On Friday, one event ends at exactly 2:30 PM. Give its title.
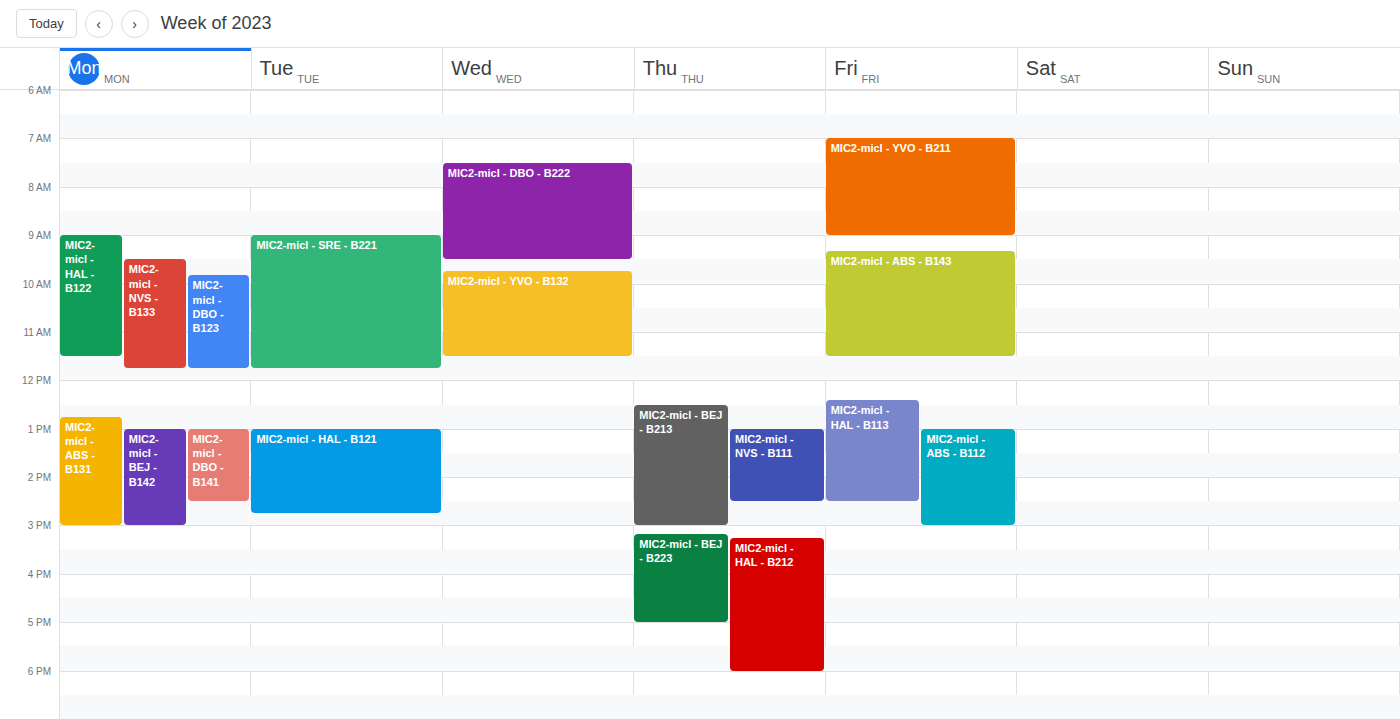
"MIC2-micl - HAL - B113"